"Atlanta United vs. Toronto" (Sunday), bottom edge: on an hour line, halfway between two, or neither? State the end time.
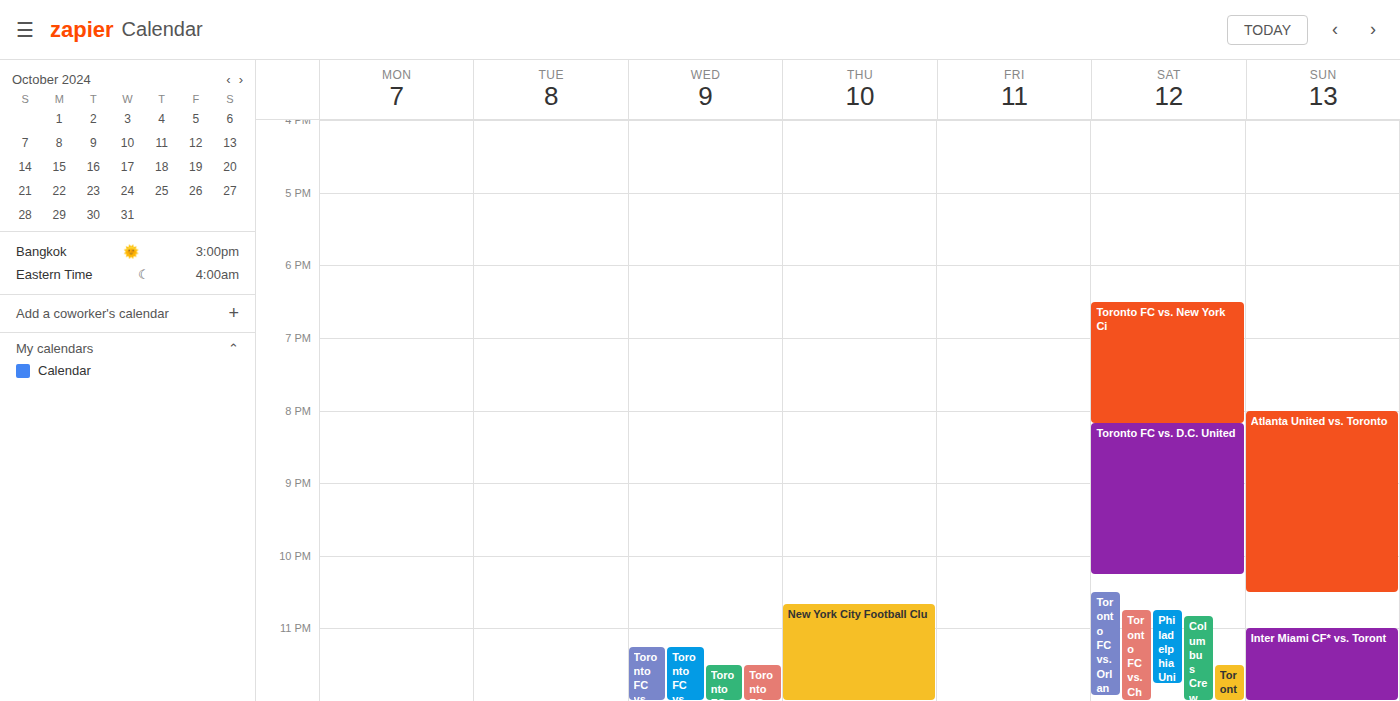
10:30 PM -- halfway between the 10 PM and 11 PM lines.